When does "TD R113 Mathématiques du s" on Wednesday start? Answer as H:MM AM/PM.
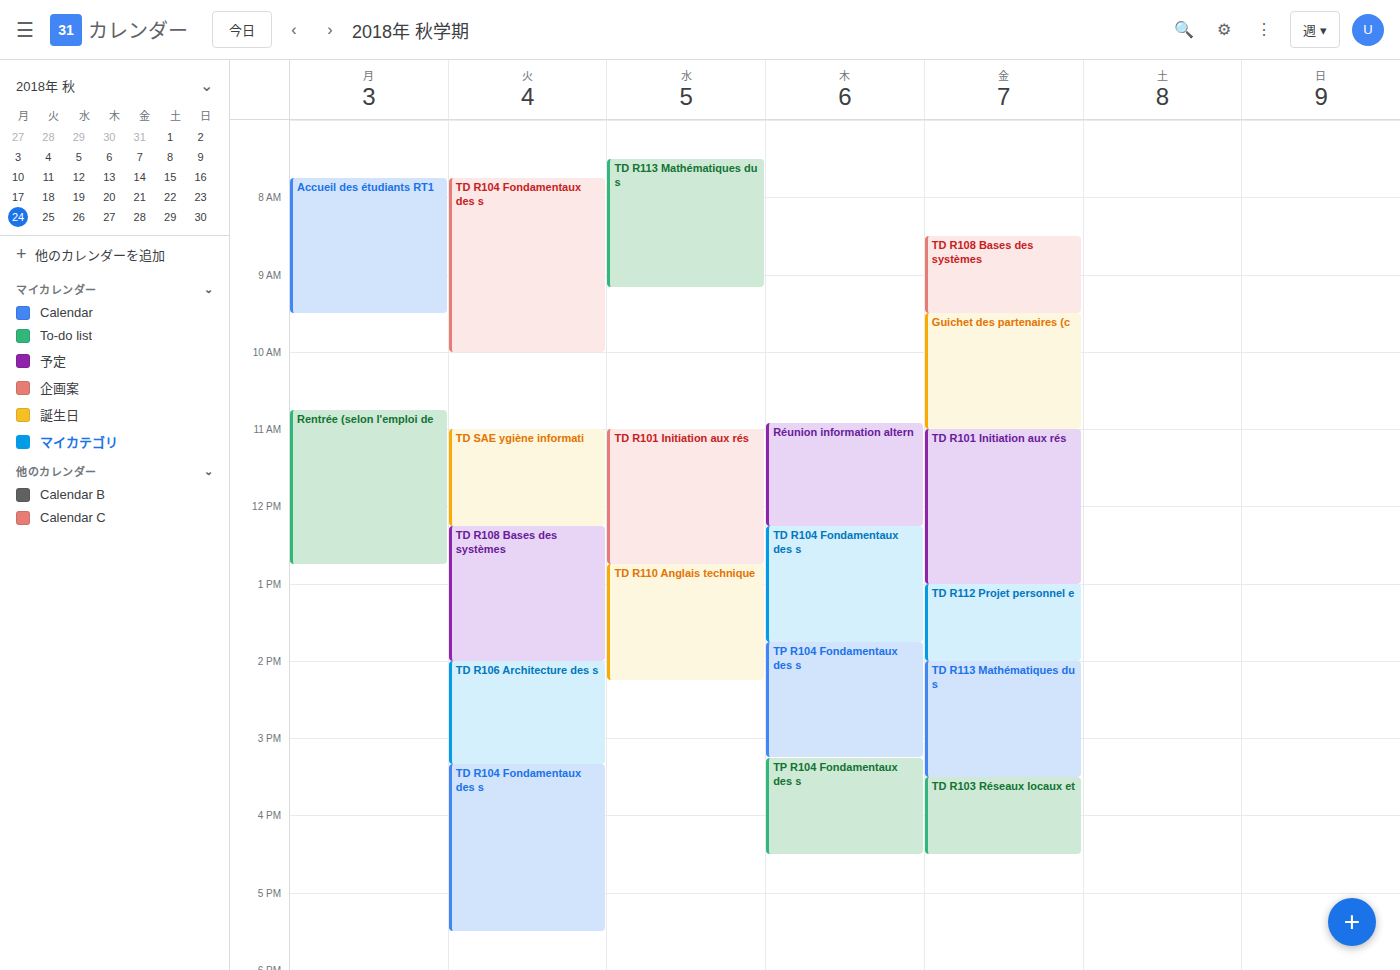
7:30 AM